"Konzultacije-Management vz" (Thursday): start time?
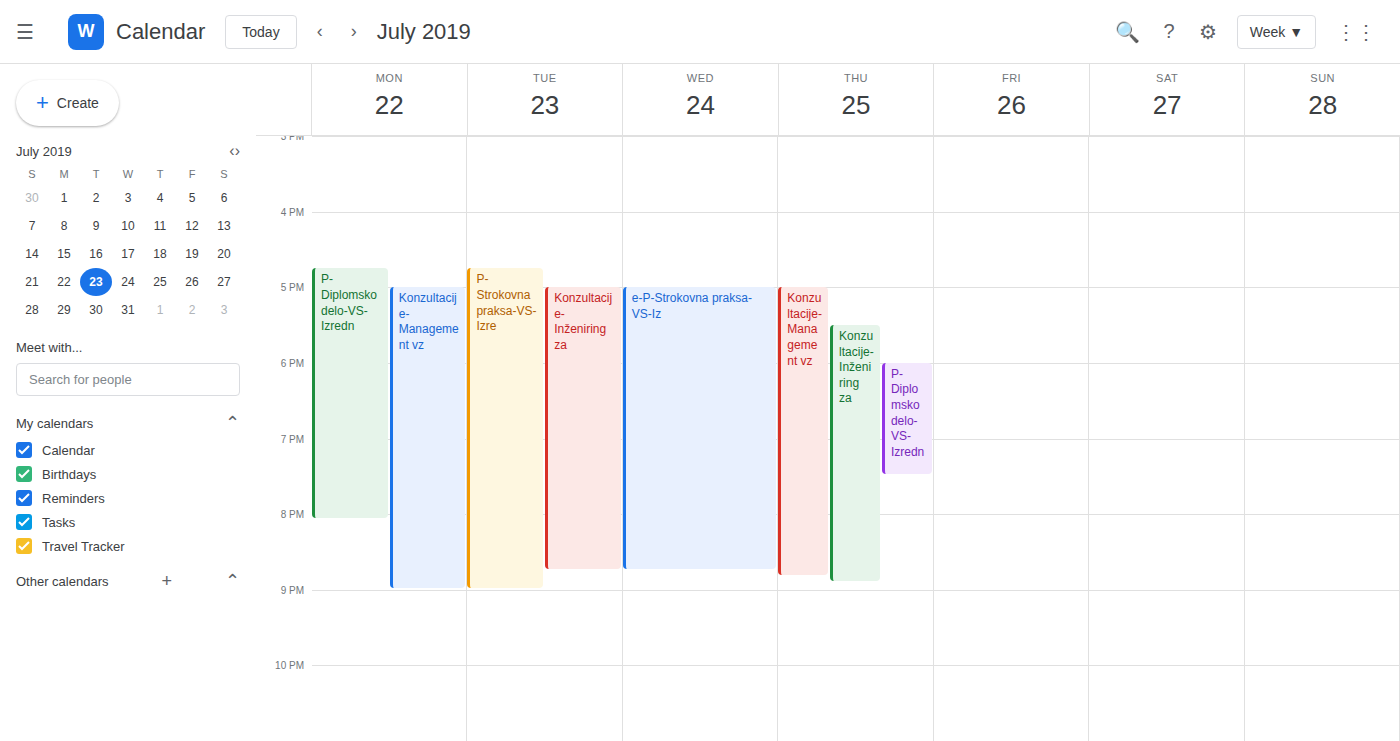
5:00 PM